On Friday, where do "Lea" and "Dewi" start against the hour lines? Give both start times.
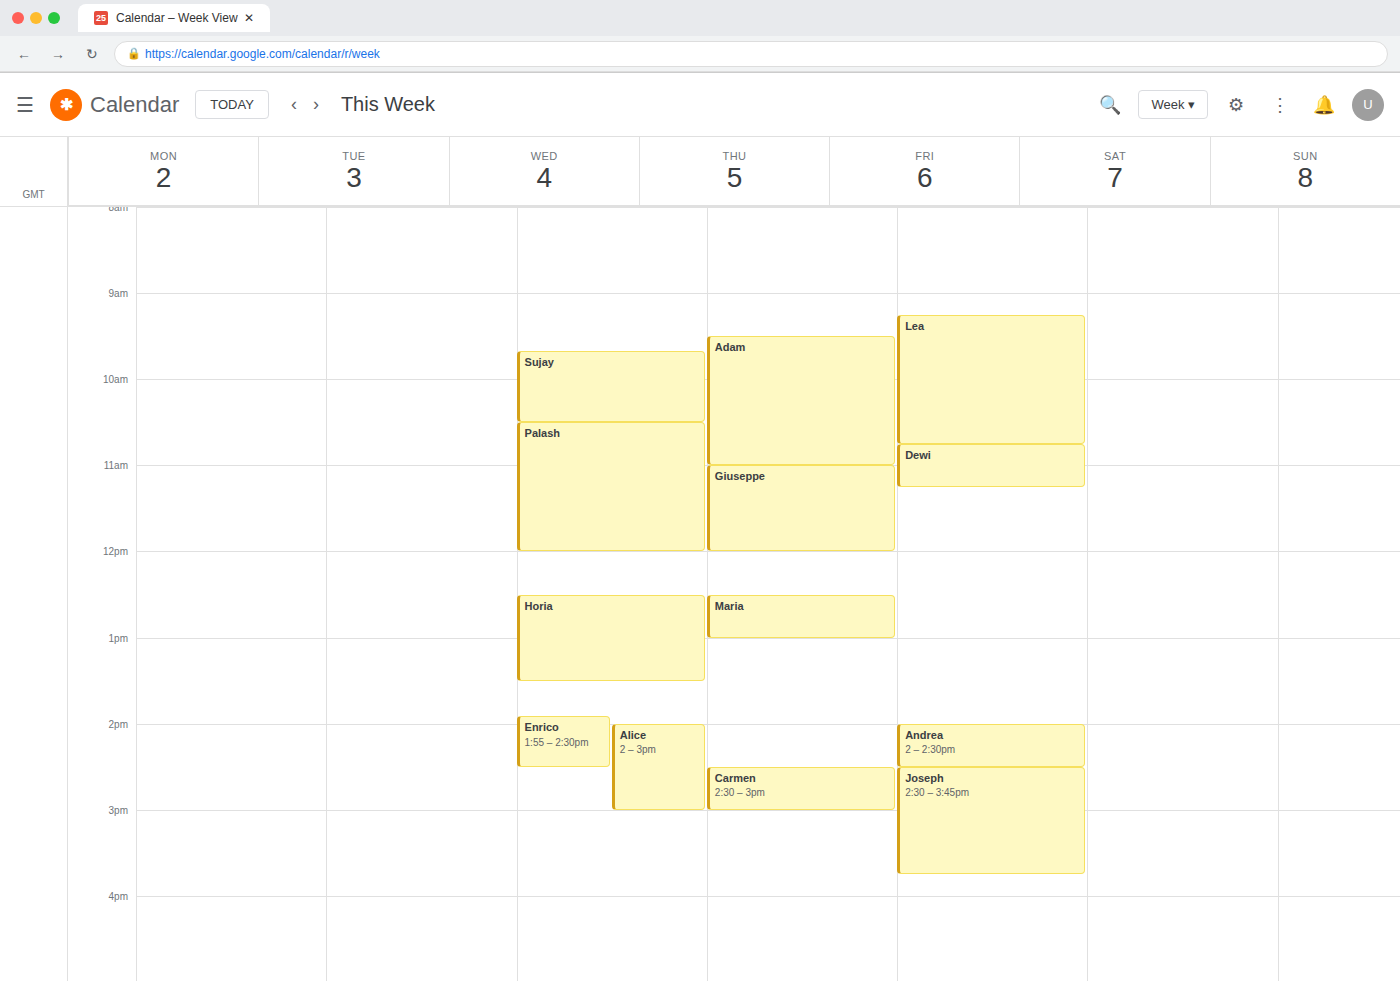
"Lea": 9:15 AM, neither: a quarter of the way from the 9 AM line to the 10 AM line. "Dewi": 10:45 AM, neither: three quarters of the way from the 10 AM line to the 11 AM line.